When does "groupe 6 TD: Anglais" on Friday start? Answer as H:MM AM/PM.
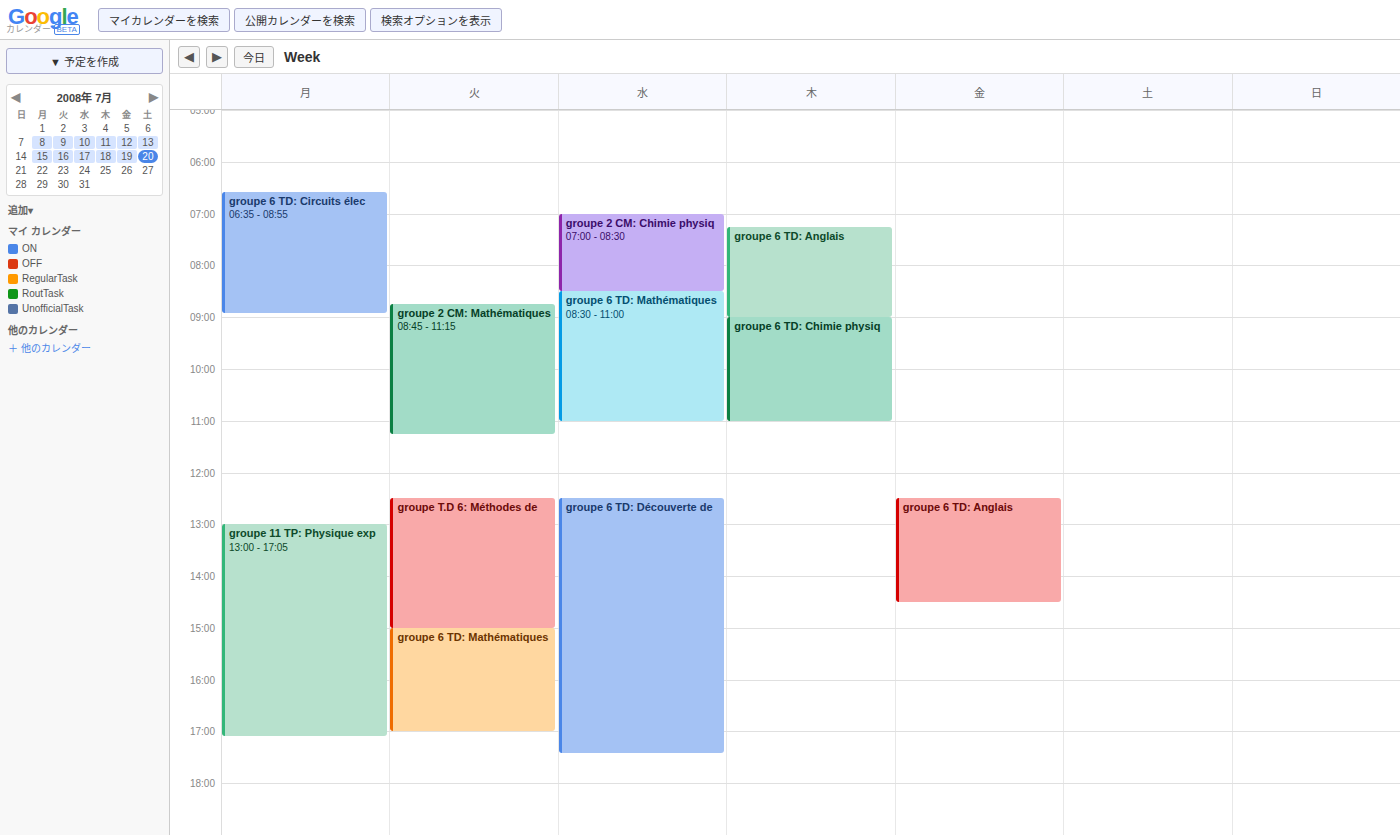
12:30 PM